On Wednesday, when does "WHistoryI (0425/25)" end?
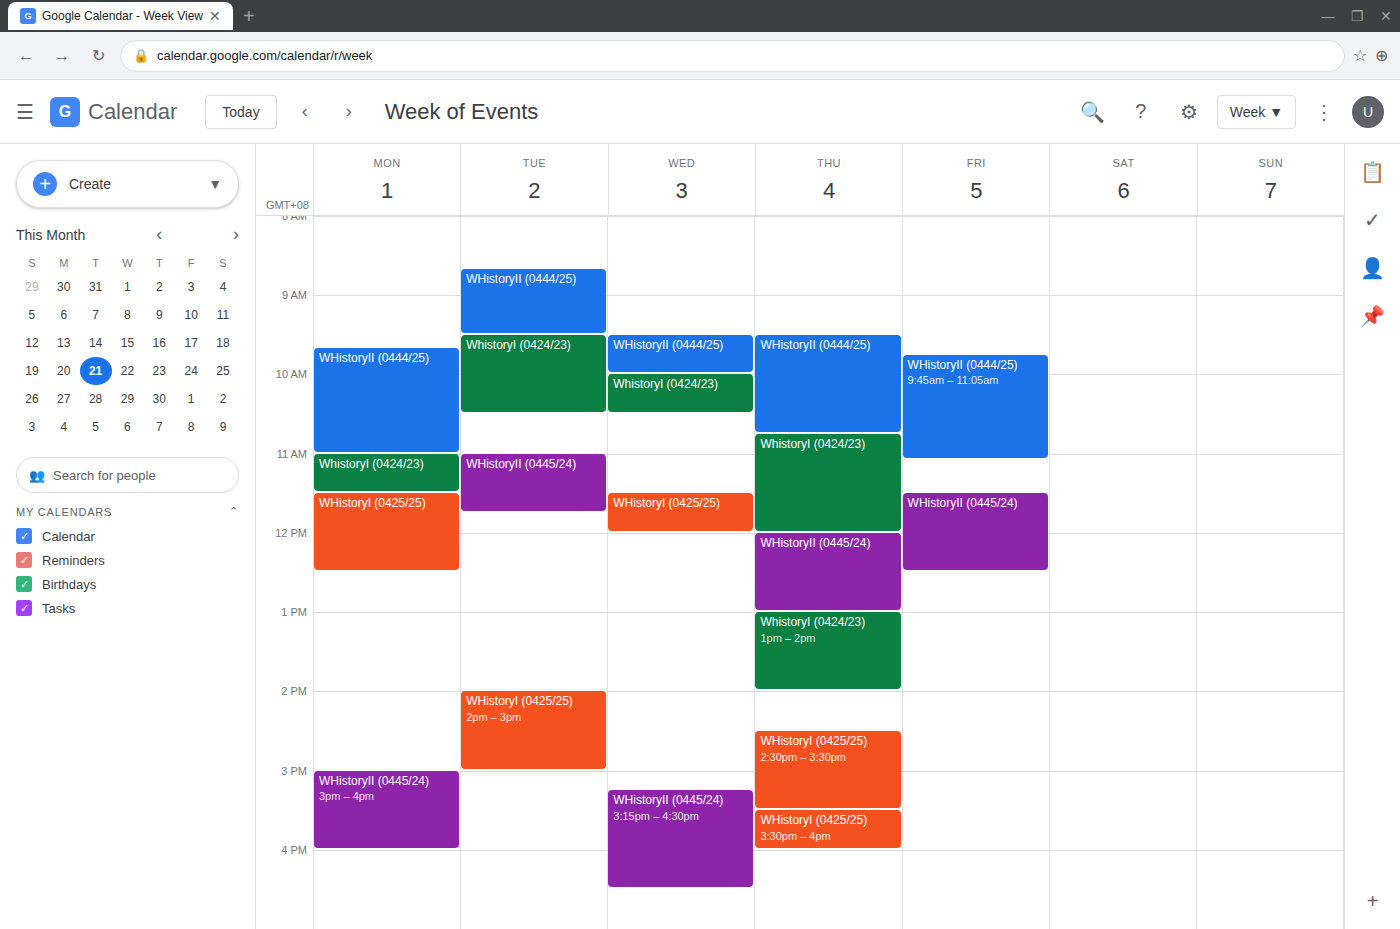
12:00